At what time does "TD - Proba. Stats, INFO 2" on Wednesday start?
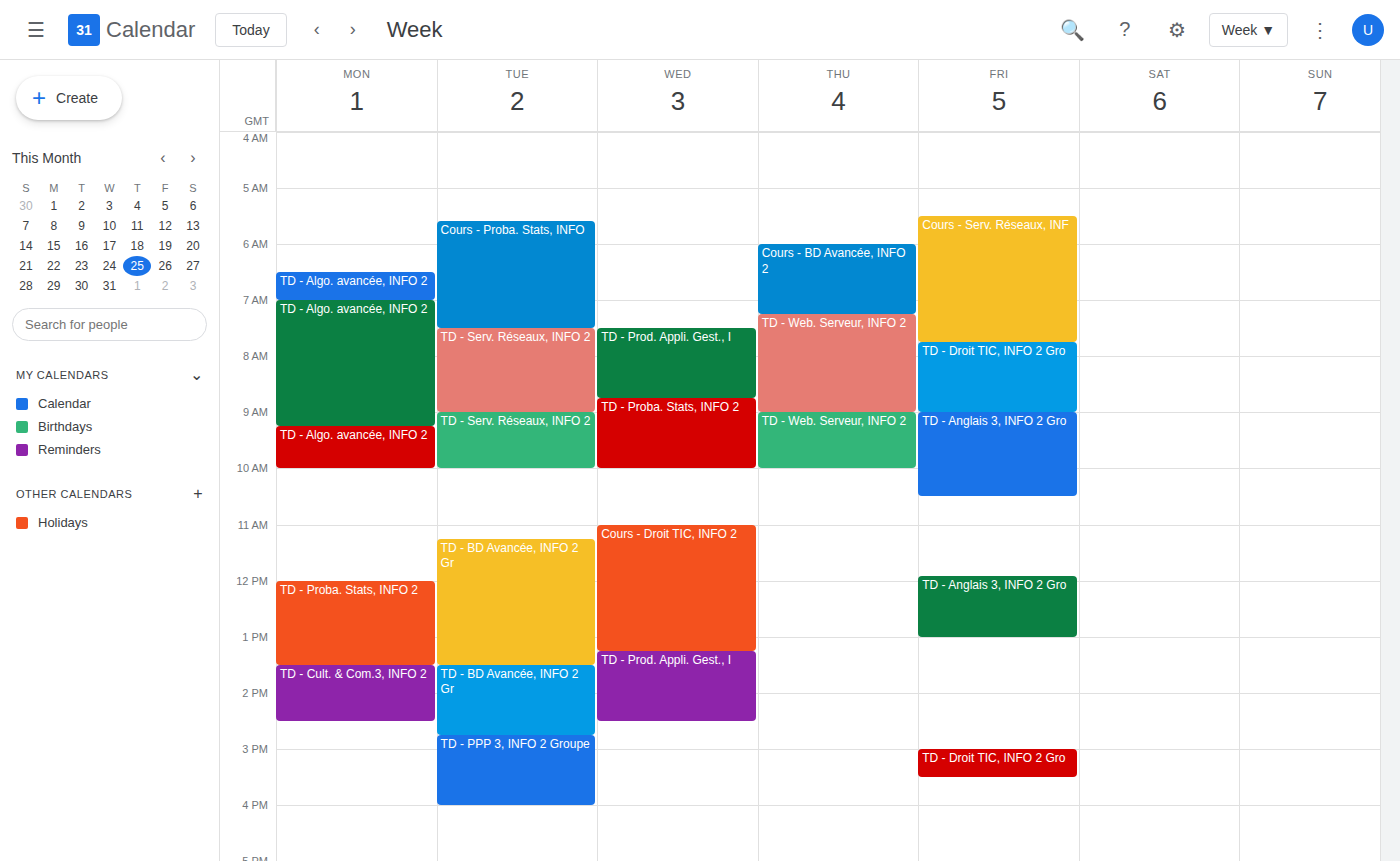
8:45 AM